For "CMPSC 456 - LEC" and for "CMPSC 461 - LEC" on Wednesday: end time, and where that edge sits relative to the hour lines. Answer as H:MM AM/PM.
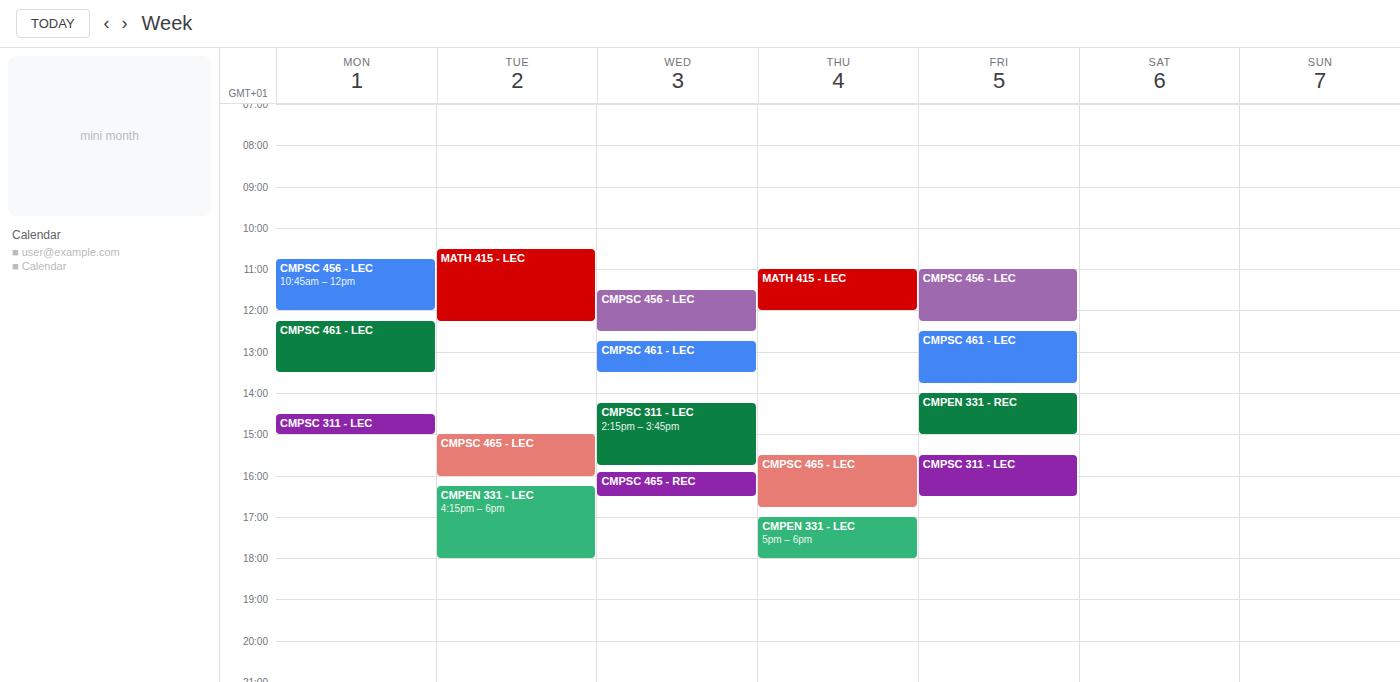
"CMPSC 456 - LEC": 12:30 PM, halfway between the 12 PM and 1 PM lines. "CMPSC 461 - LEC": 1:30 PM, halfway between the 1 PM and 2 PM lines.